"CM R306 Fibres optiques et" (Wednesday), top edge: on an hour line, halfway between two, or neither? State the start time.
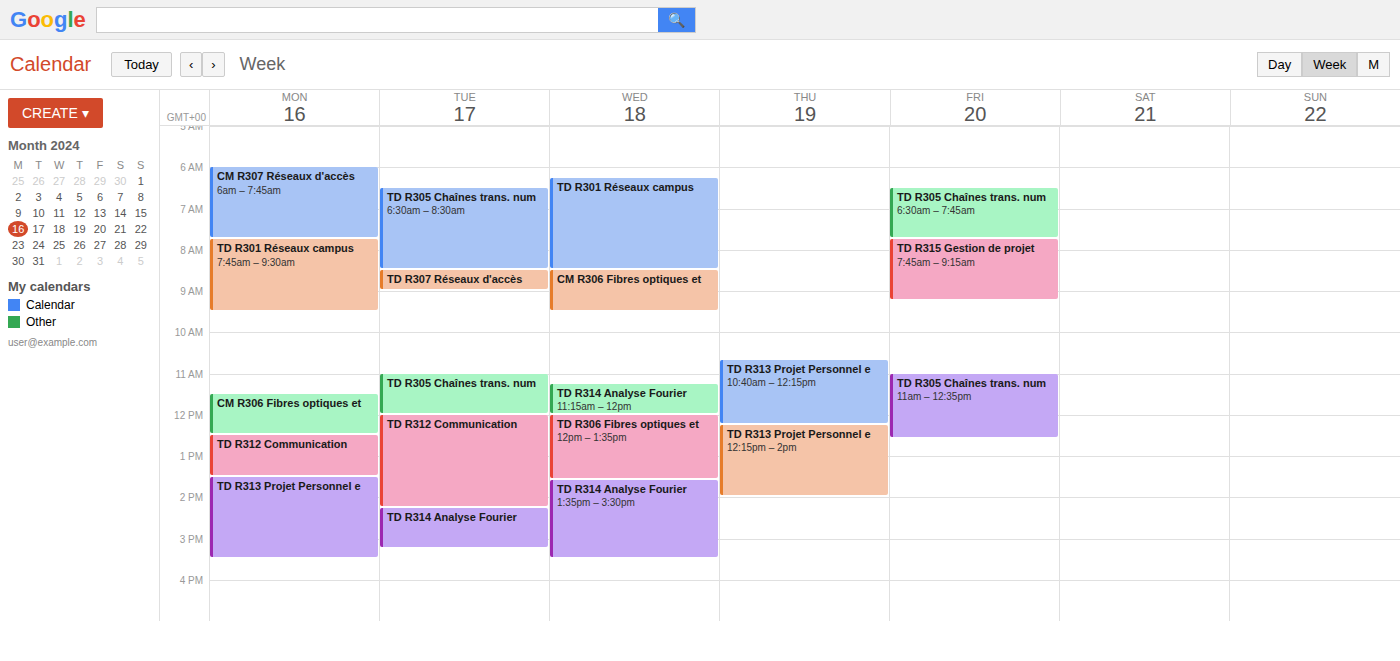
8:30 AM -- halfway between the 8 AM and 9 AM lines.